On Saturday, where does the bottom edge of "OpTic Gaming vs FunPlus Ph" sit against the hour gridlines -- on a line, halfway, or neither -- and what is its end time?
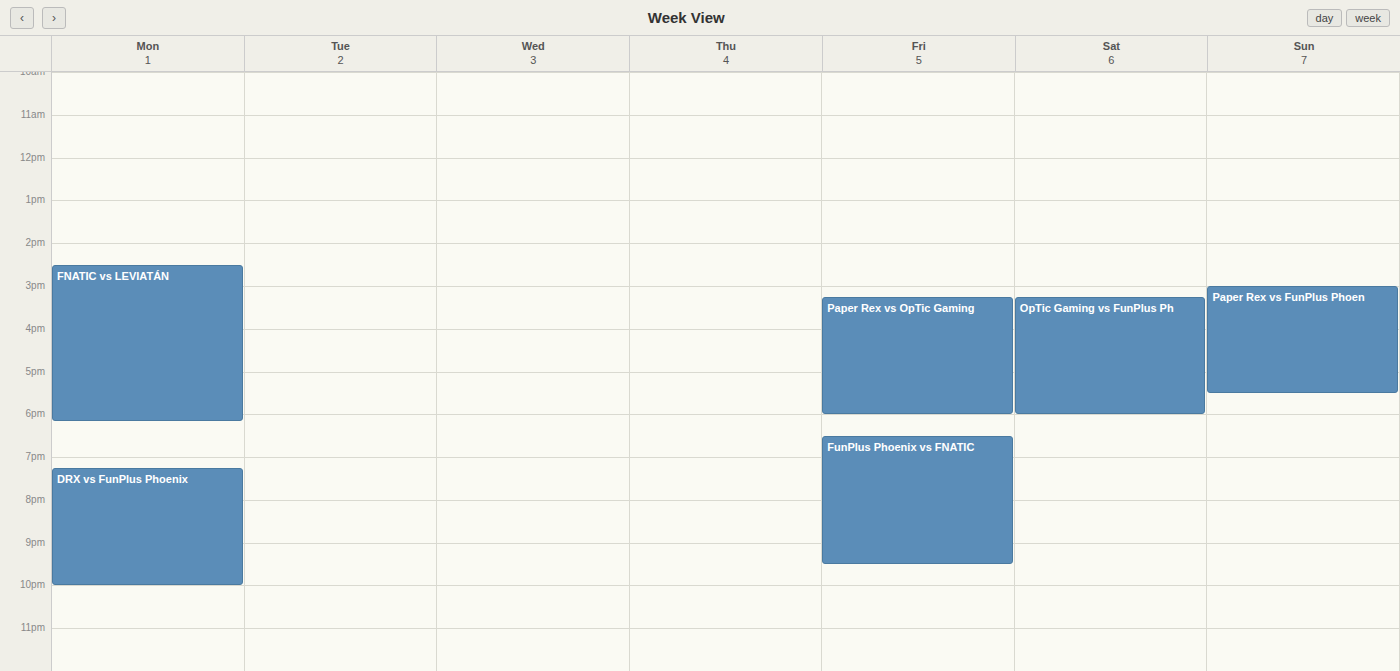
6:00 PM -- exactly on the 6 PM line.